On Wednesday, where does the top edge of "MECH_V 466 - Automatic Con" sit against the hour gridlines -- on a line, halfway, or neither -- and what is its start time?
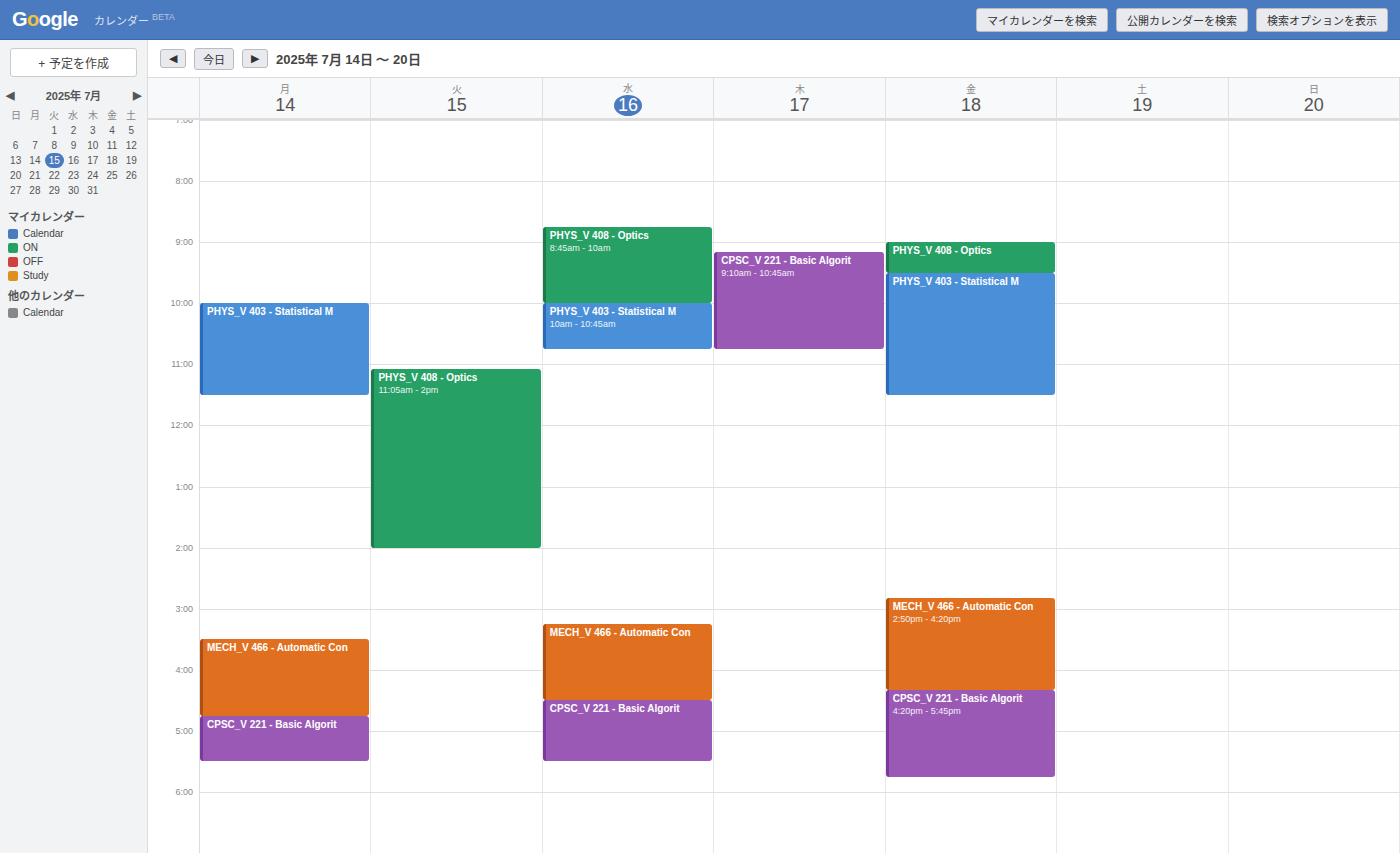
3:15 PM -- neither: a quarter of the way from the 3 PM line to the 4 PM line.